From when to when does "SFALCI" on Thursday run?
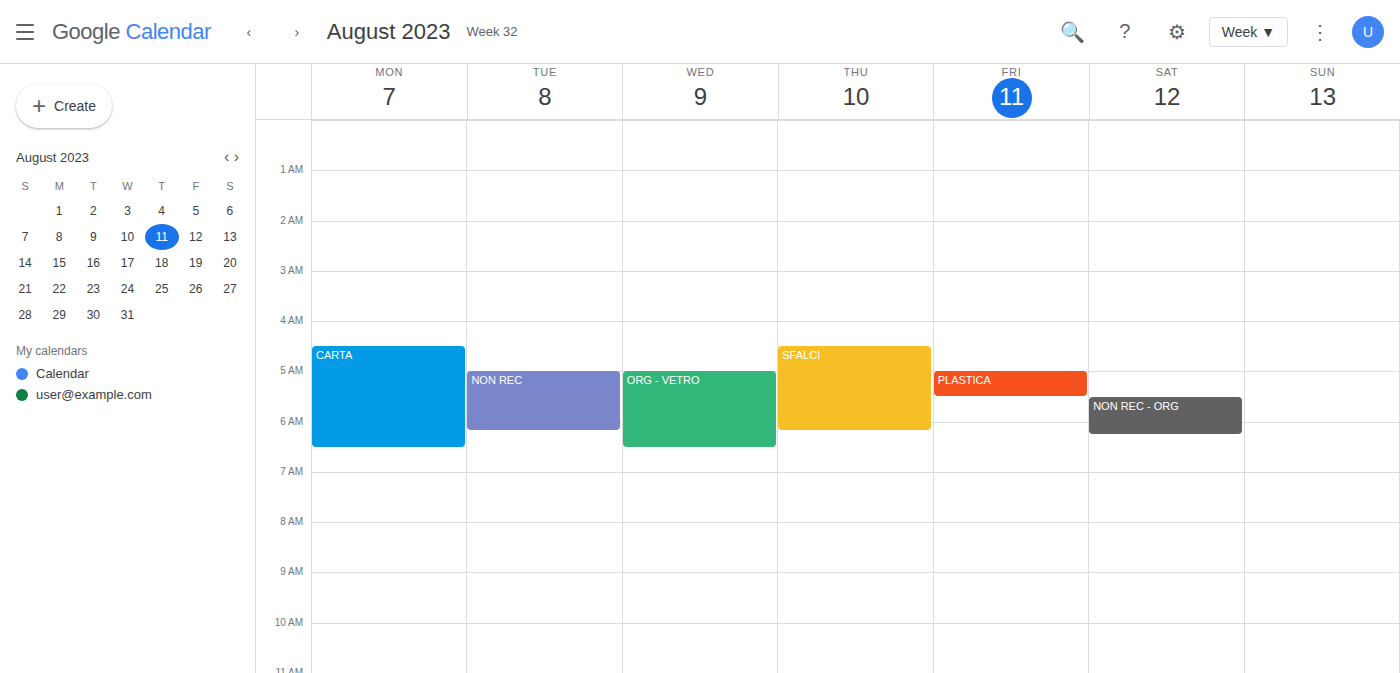
4:30 AM to 6:10 AM